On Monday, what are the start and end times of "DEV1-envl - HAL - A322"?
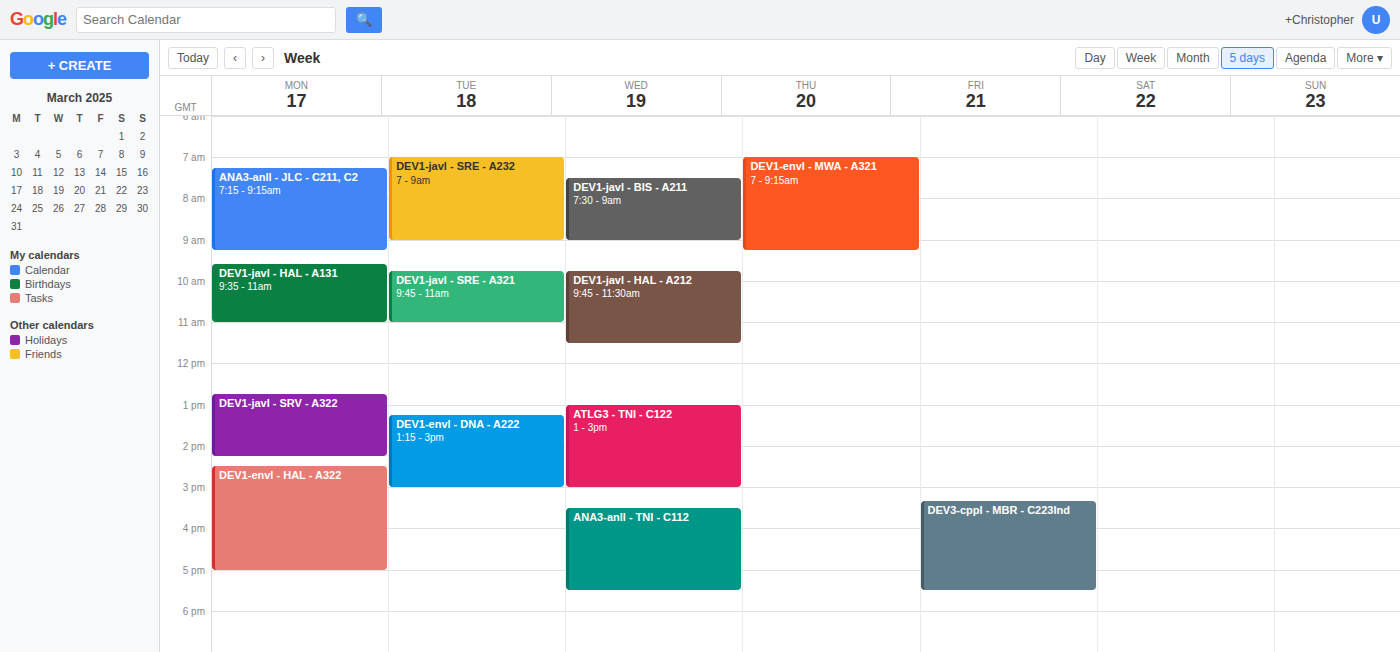
14:30 to 17:00